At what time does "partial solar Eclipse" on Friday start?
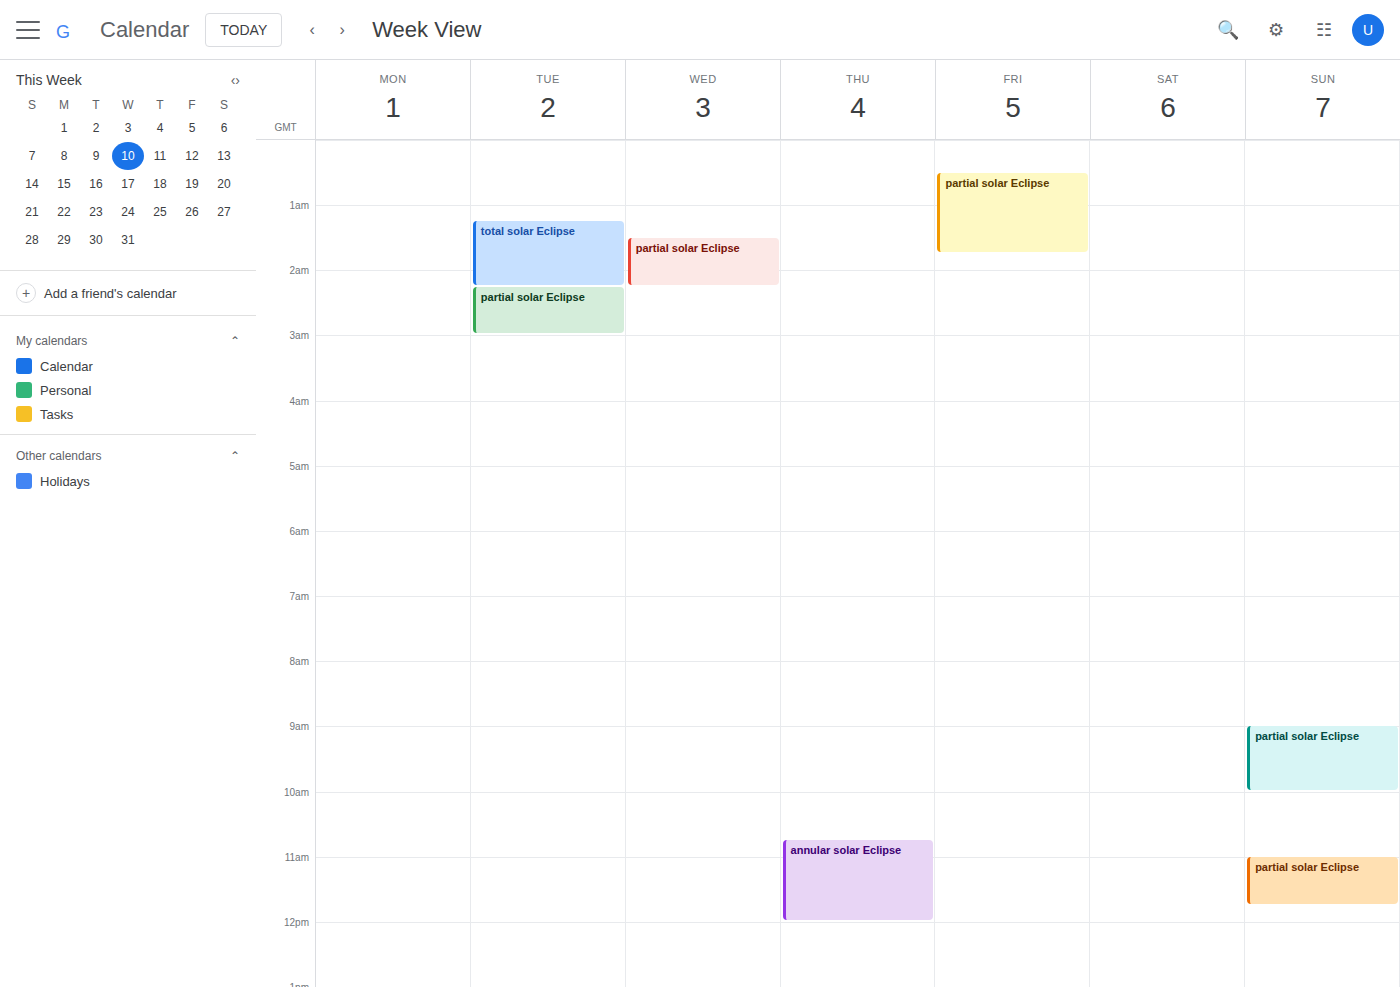
00:30